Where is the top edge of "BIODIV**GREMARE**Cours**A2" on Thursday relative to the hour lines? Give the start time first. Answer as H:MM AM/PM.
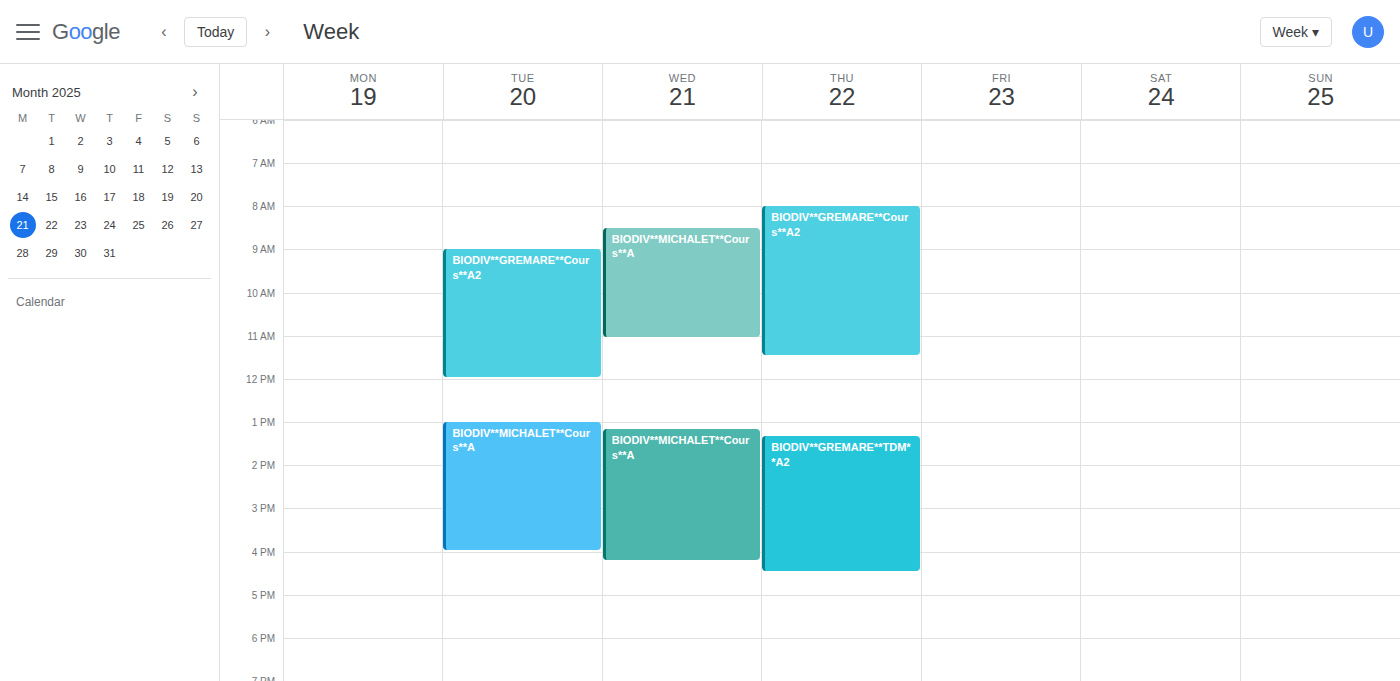
8:00 AM -- exactly on the 8 AM line.